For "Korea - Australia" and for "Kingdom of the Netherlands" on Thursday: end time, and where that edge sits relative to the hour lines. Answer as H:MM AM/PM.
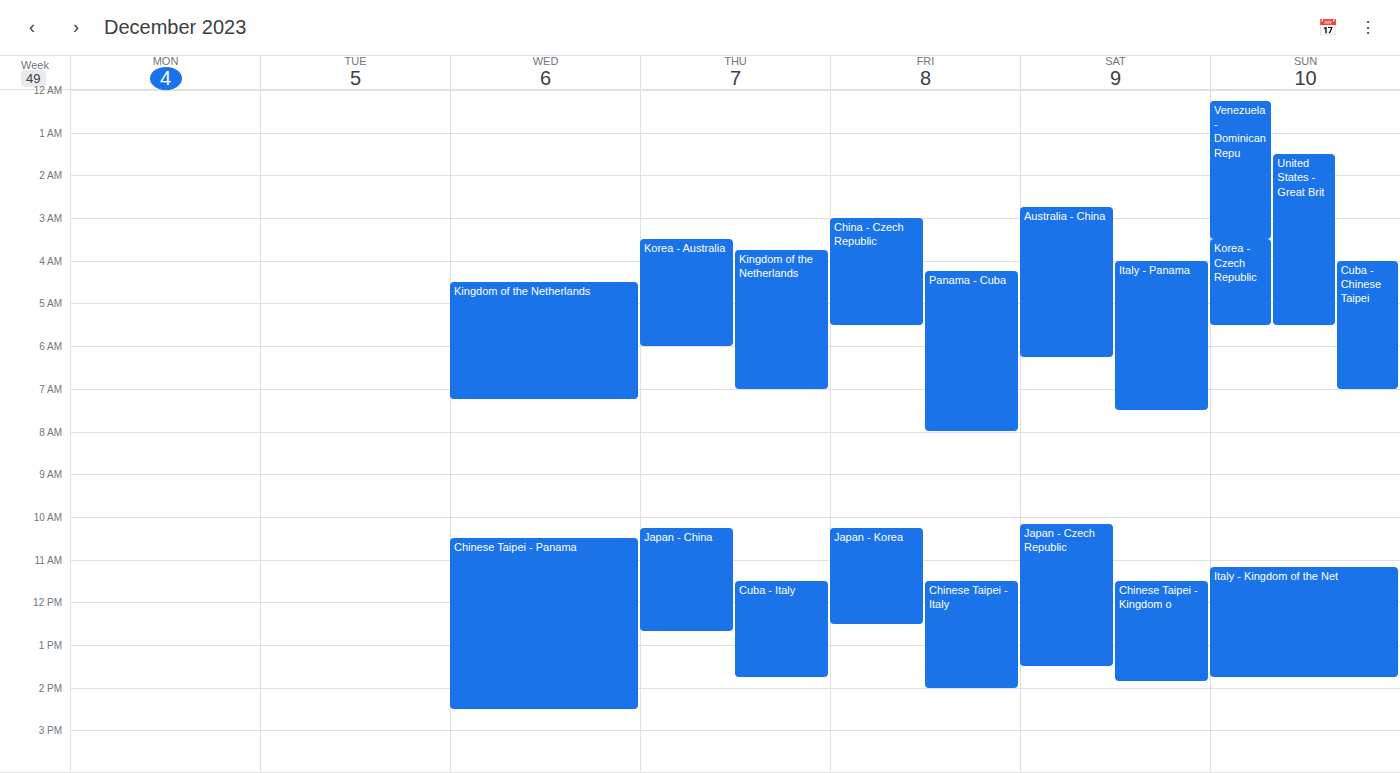
"Korea - Australia": 6:00 AM, exactly on the 6 AM line. "Kingdom of the Netherlands": 7:00 AM, exactly on the 7 AM line.